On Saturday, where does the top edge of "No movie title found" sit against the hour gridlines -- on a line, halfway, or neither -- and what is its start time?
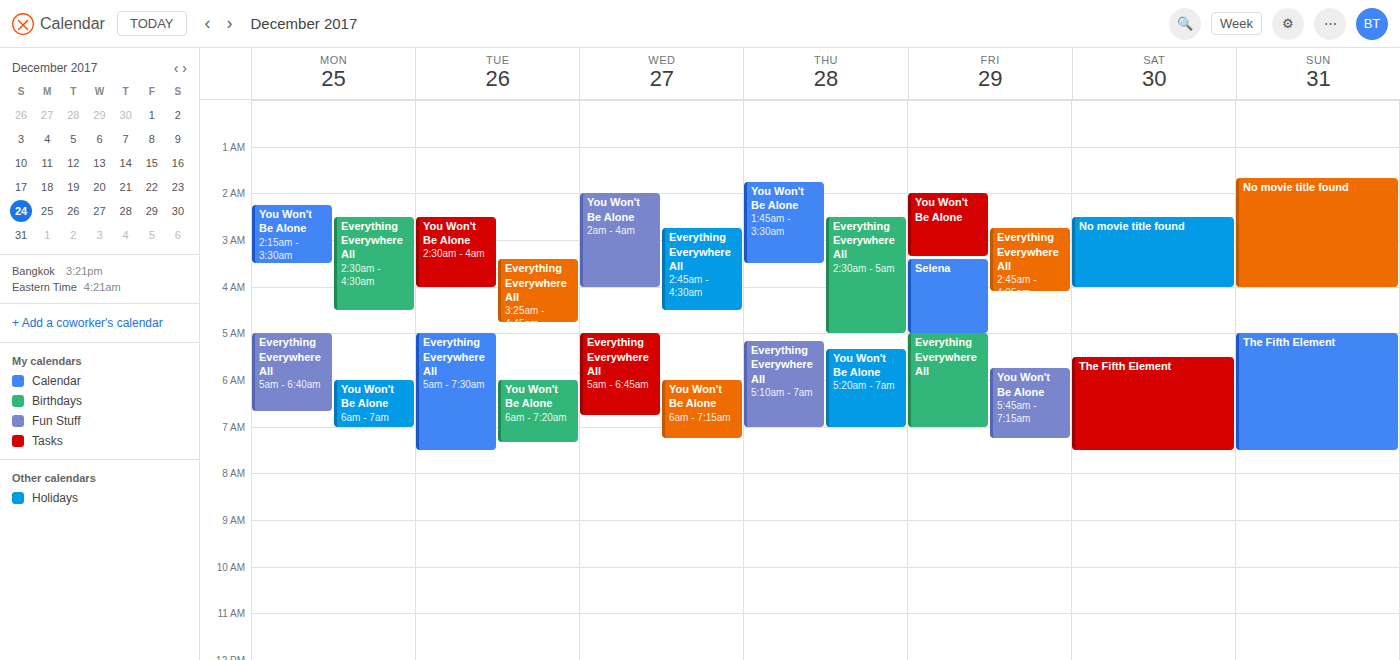
2:30 AM -- halfway between the 2 AM and 3 AM lines.